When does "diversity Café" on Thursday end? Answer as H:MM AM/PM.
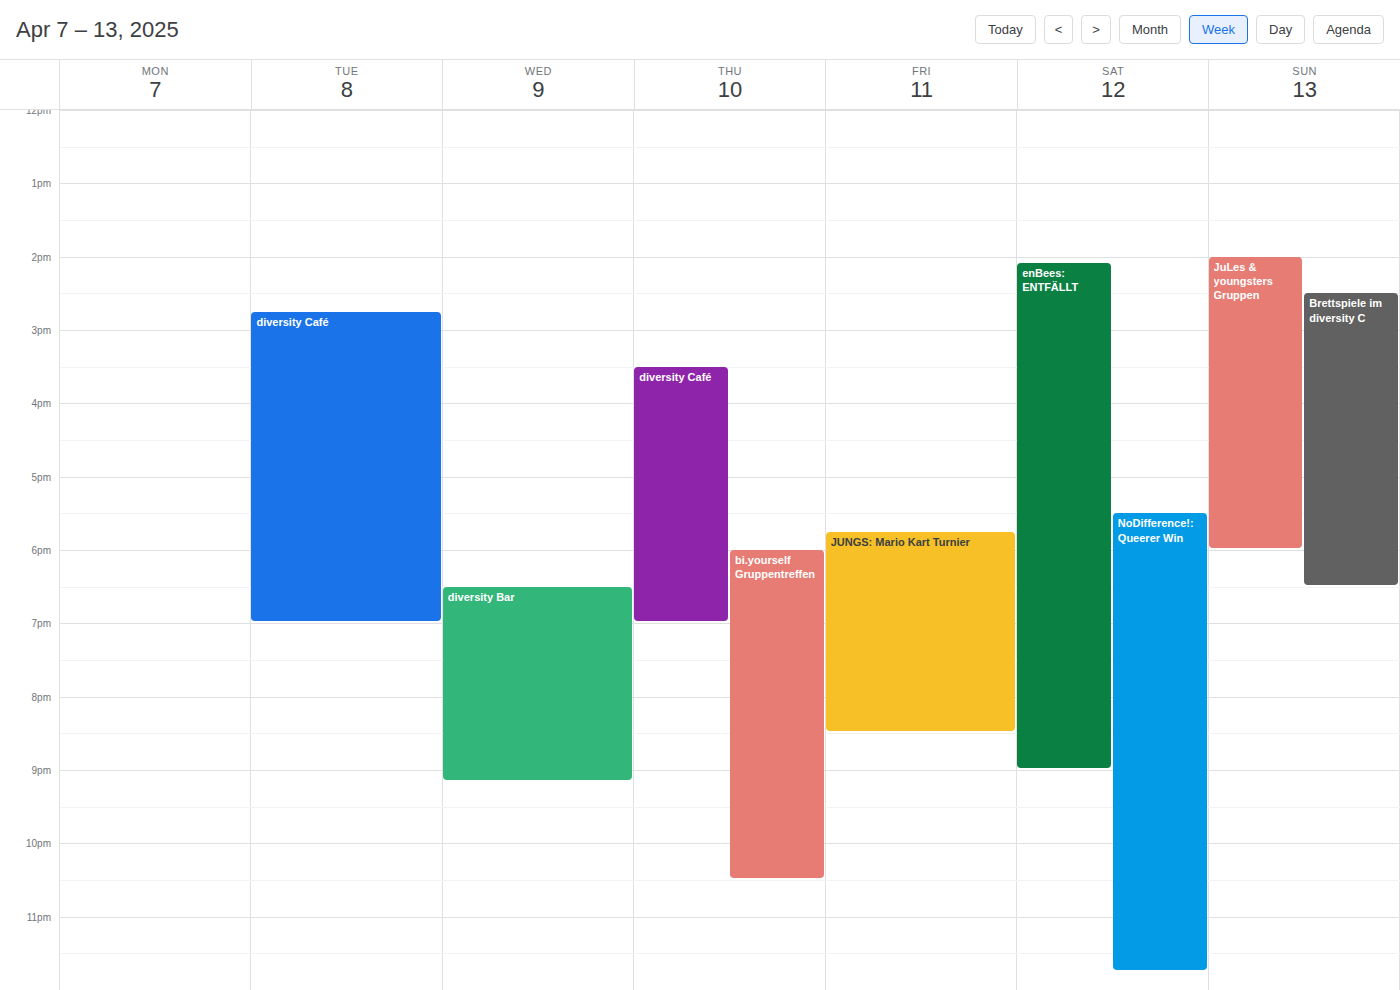
7:00 PM